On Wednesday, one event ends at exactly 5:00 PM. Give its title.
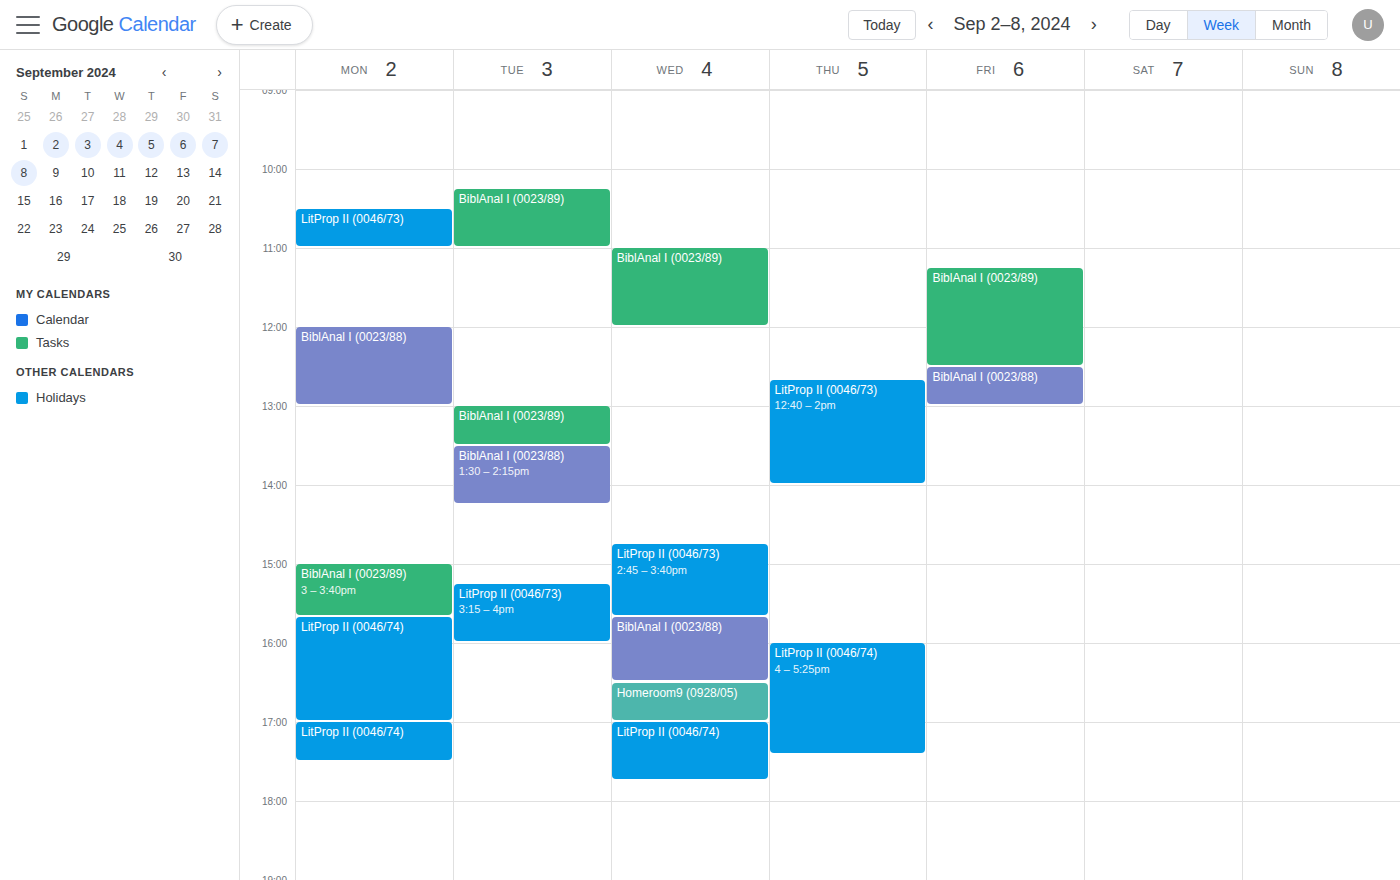
"Homeroom9 (0928/05)"